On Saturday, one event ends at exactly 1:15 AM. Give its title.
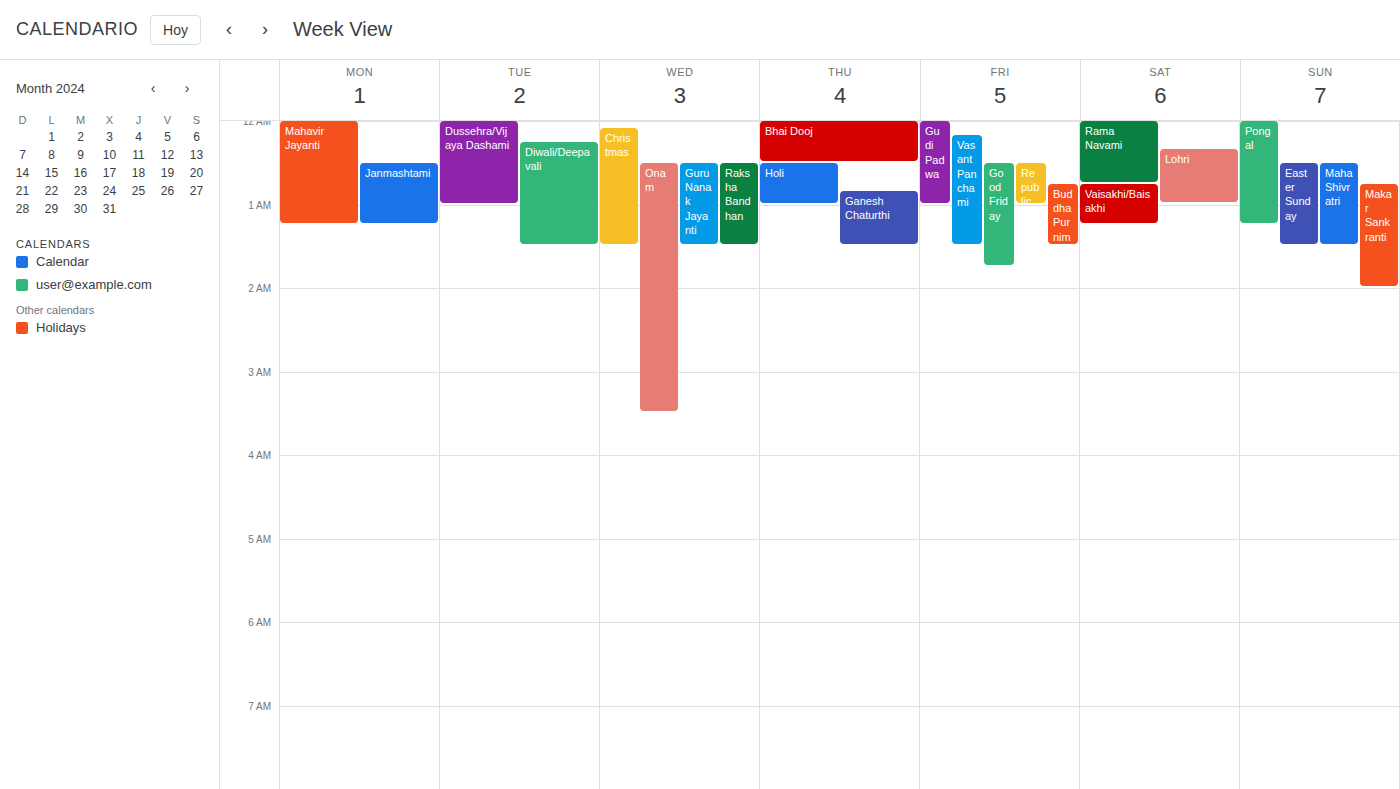
"Vaisakhi/Baisakhi"